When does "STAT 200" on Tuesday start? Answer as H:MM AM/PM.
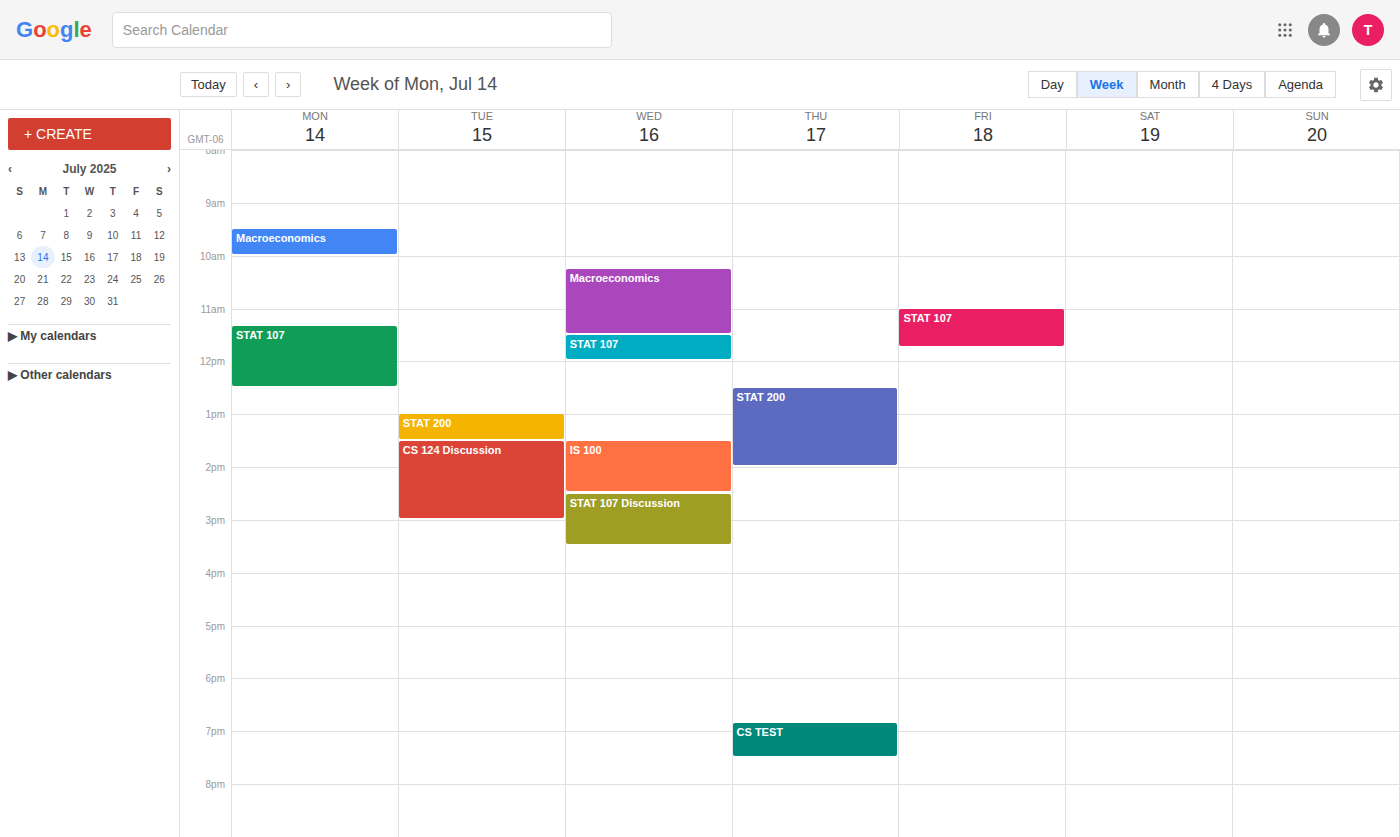
1:00 PM